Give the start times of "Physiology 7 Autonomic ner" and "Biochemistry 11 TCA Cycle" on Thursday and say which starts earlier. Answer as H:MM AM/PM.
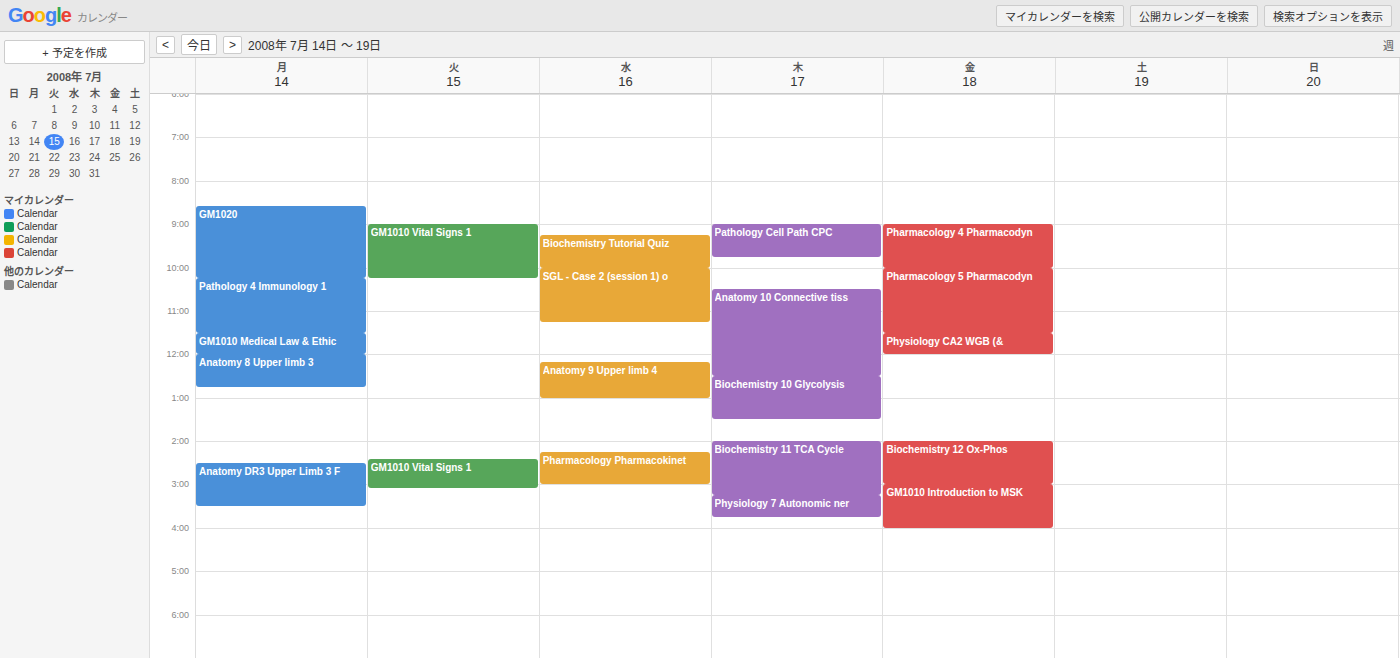
"Biochemistry 11 TCA Cycle" 2:00 PM; "Physiology 7 Autonomic ner" 3:15 PM.